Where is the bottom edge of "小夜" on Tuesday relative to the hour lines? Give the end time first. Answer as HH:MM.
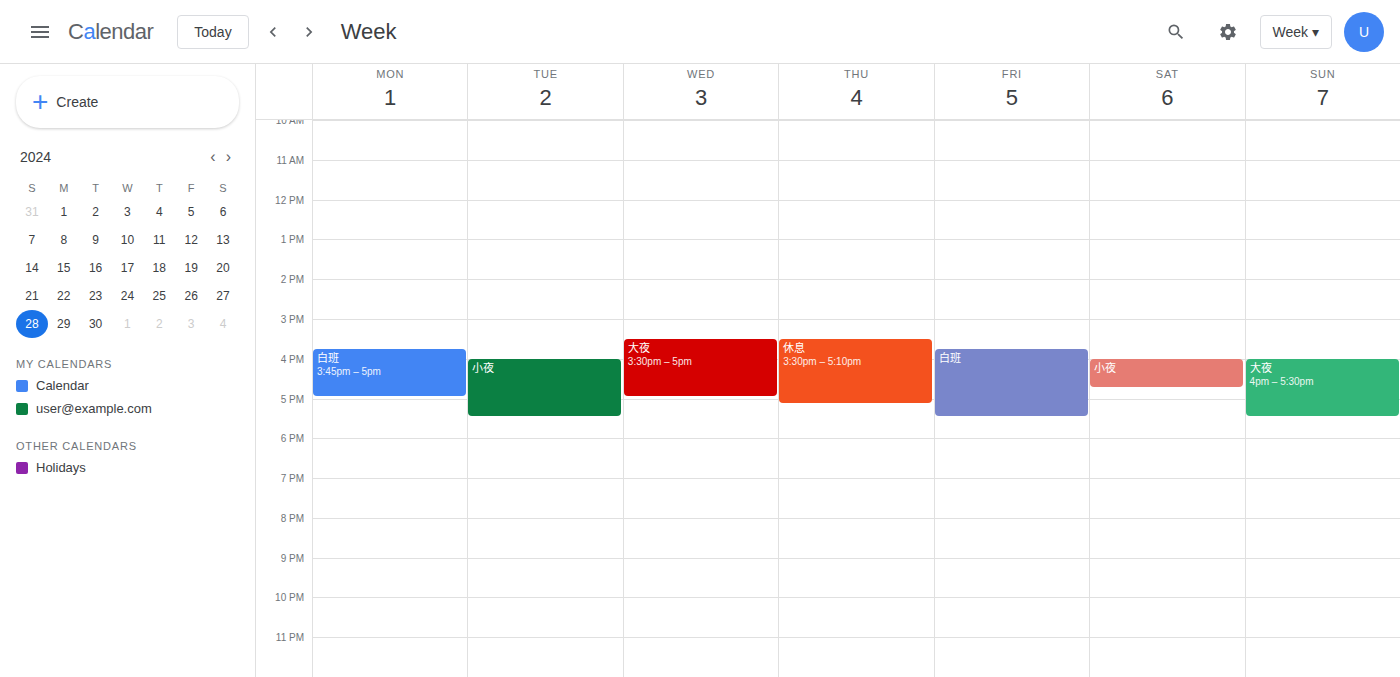
17:30 -- halfway between the 17:00 and 18:00 lines.